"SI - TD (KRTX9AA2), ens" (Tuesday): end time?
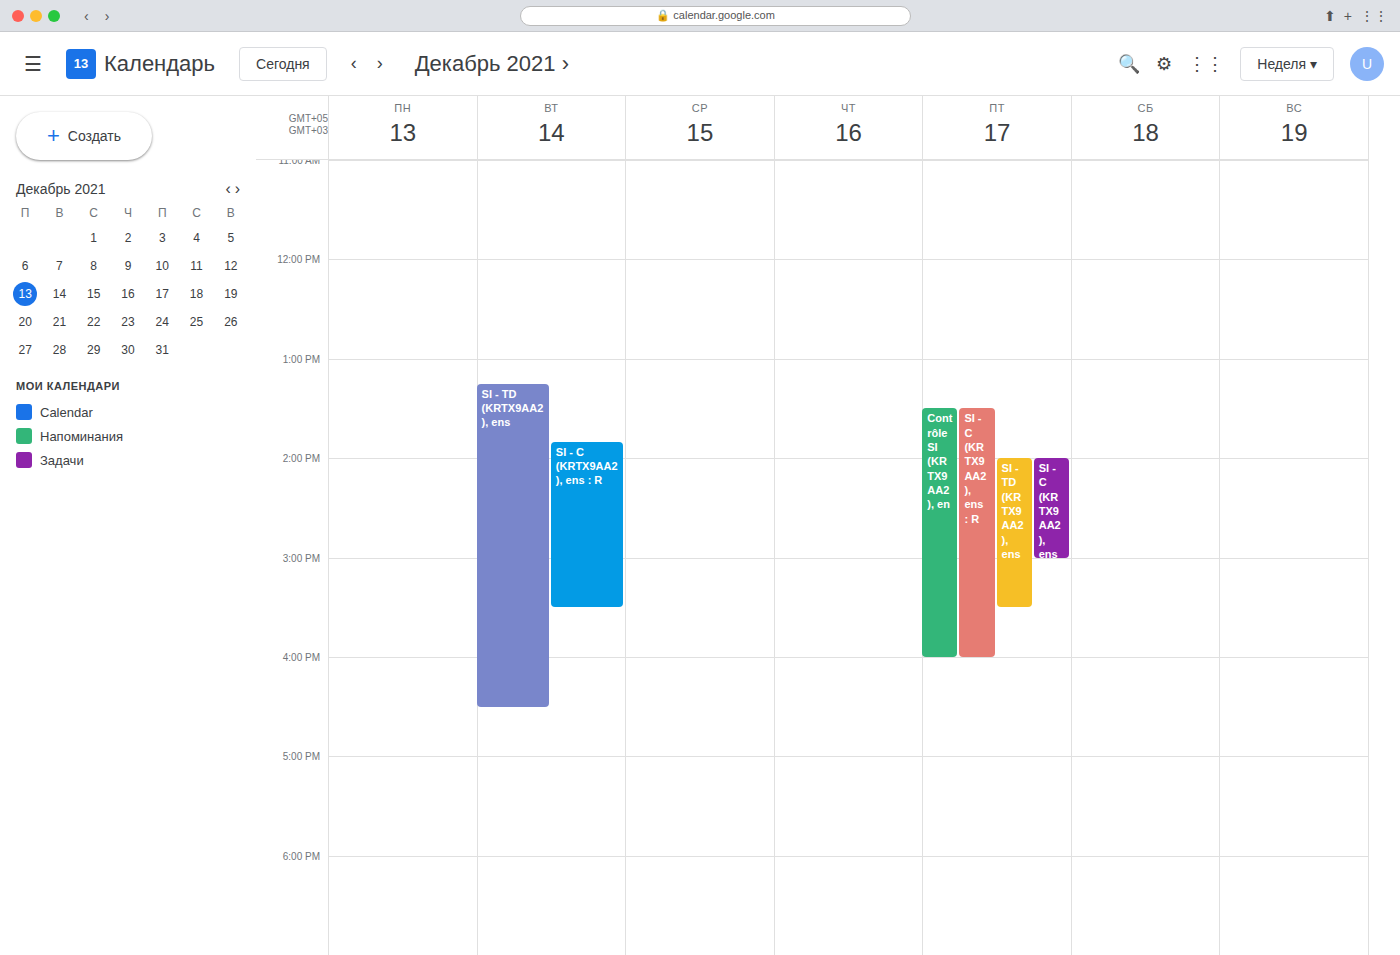
4:30 PM